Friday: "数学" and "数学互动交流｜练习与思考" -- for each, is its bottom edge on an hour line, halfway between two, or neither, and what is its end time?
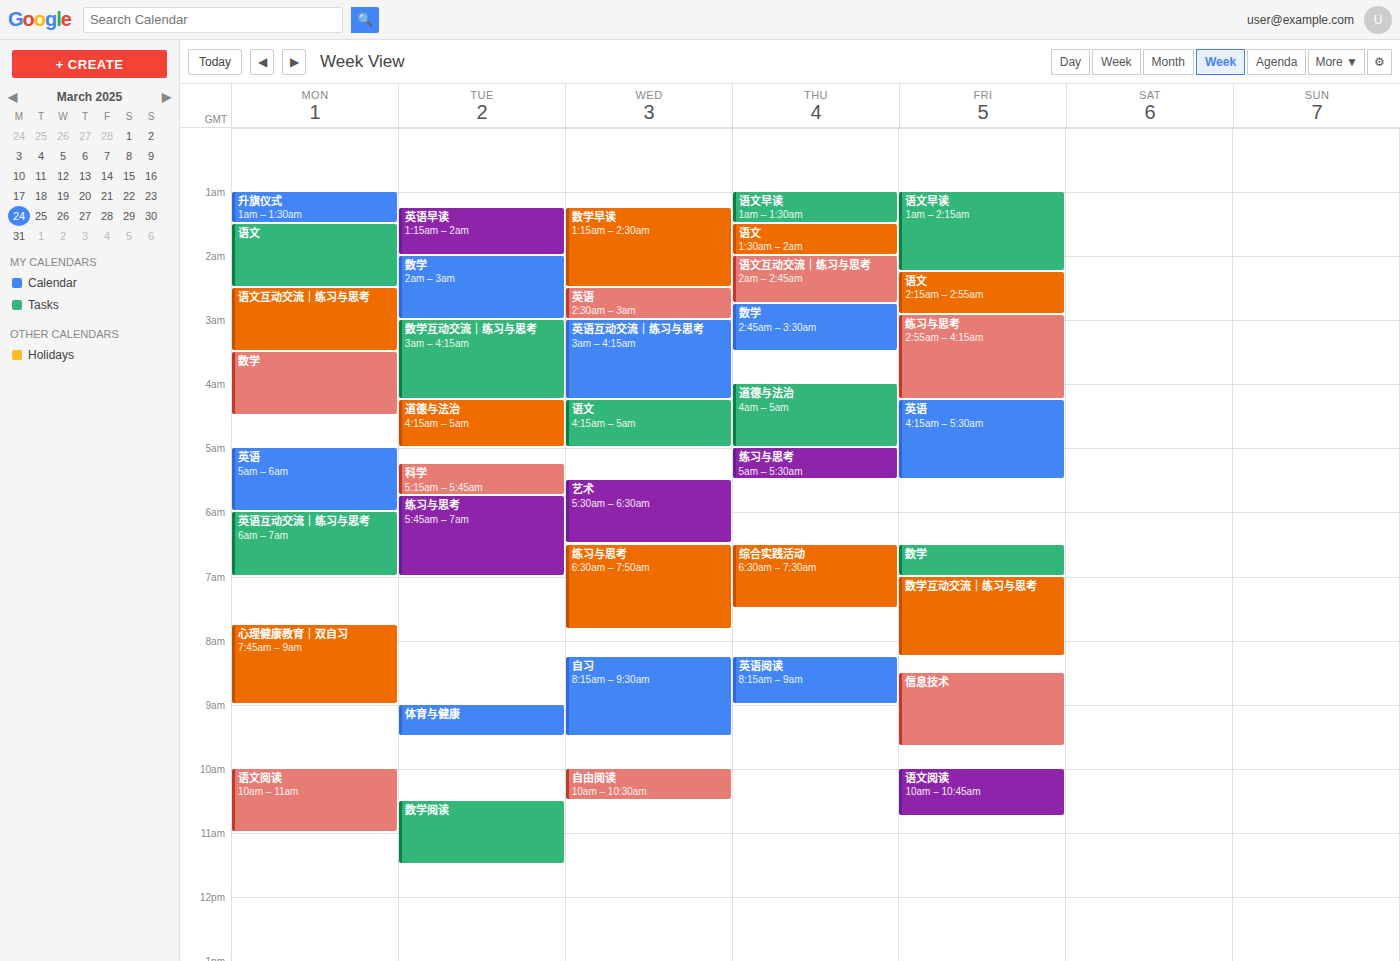
"数学": 7:00 AM, exactly on the 7 AM line. "数学互动交流｜练习与思考": 8:15 AM, neither: a quarter of the way from the 8 AM line to the 9 AM line.